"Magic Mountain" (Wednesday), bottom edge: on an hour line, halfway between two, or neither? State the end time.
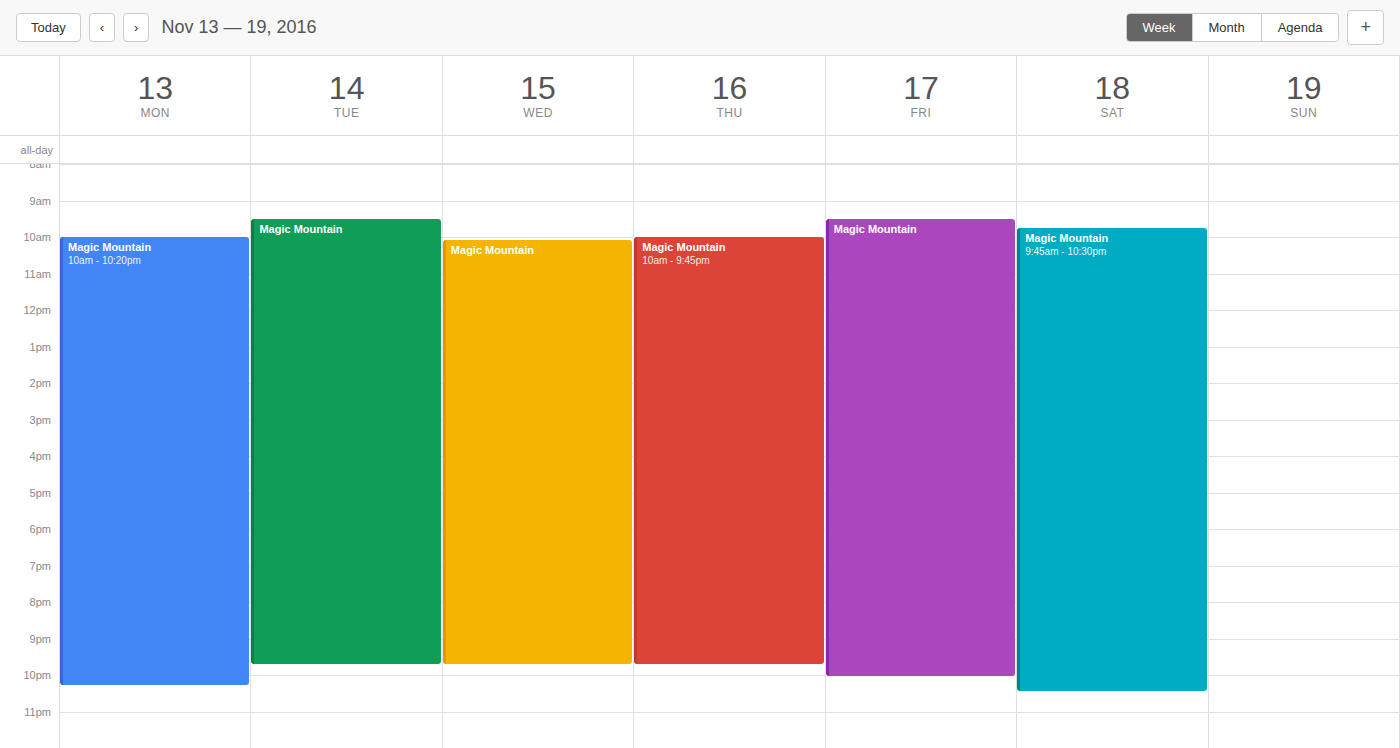
9:45 PM -- neither: three quarters of the way from the 9 PM line to the 10 PM line.